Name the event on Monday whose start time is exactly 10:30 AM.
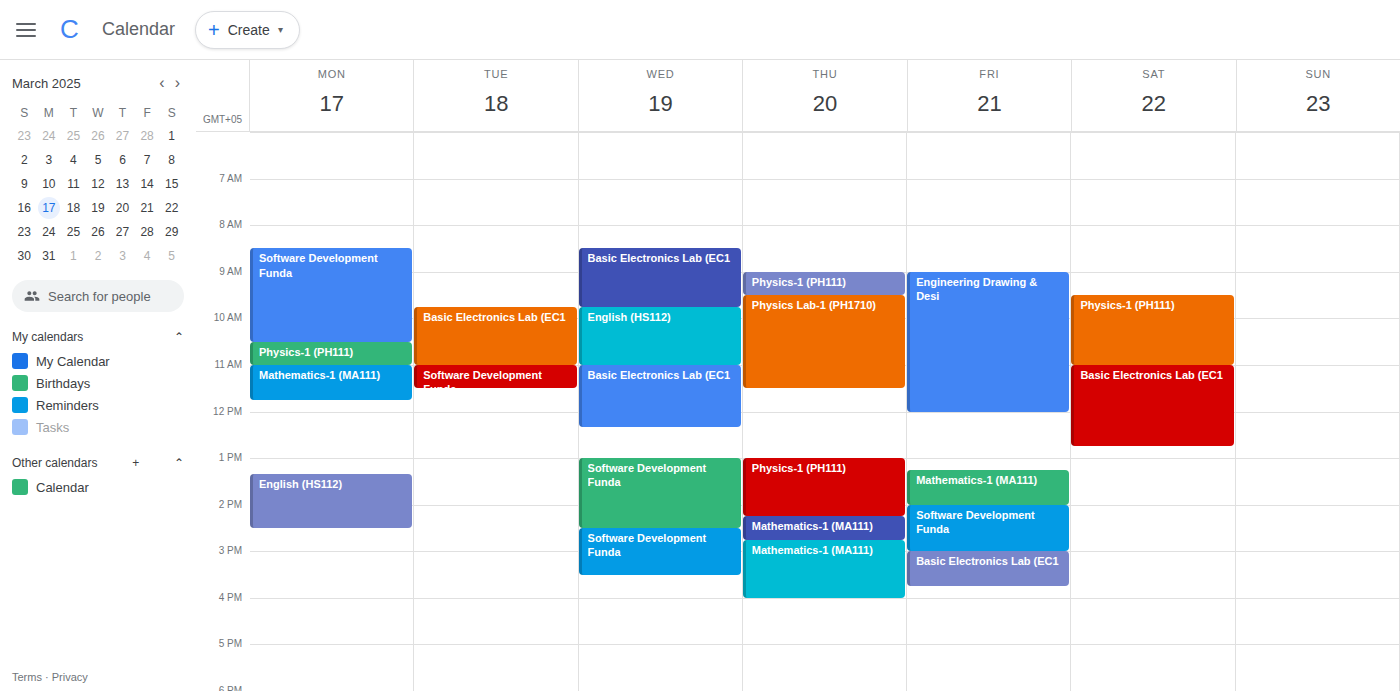
"Physics-1 (PH111)"